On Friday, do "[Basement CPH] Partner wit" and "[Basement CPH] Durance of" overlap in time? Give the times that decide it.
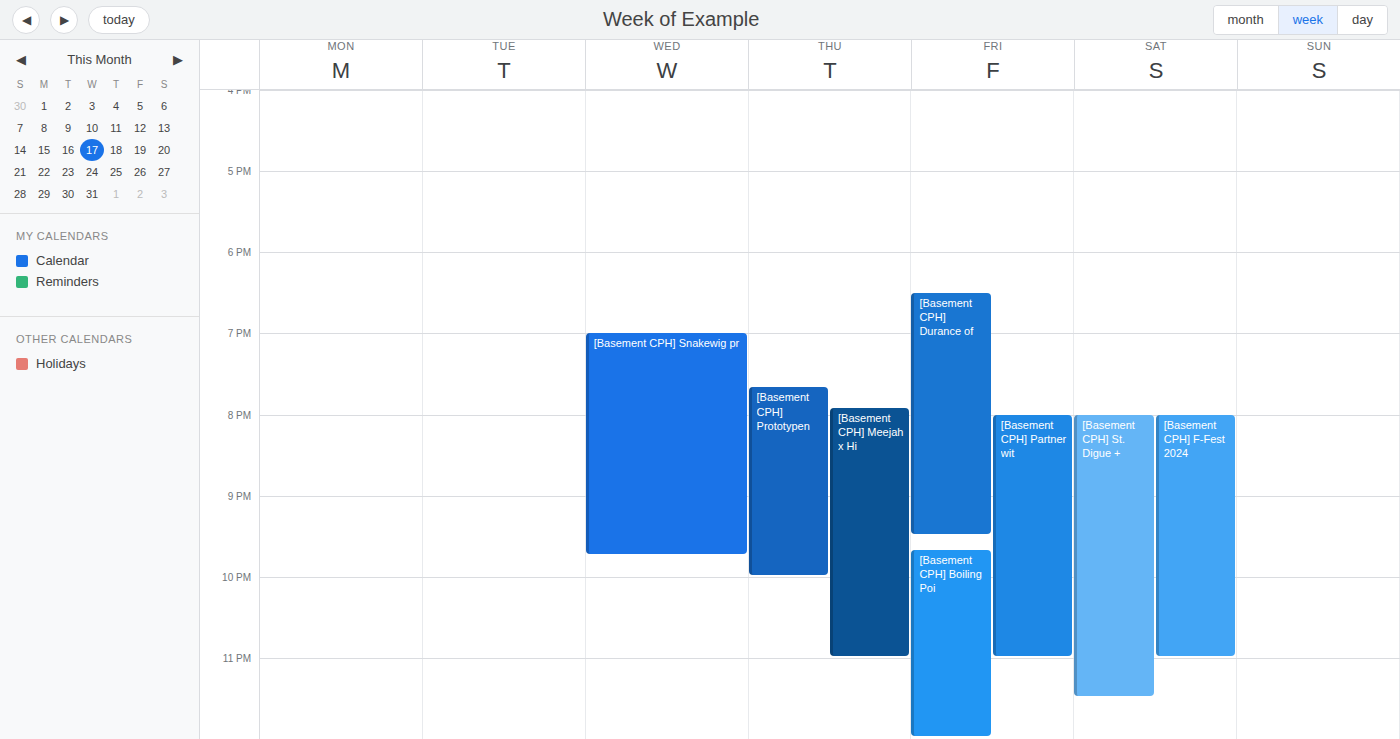
"[Basement CPH] Partner wit" starts at 8:00 PM, before "[Basement CPH] Durance of" ends at 9:30 PM -- they overlap.